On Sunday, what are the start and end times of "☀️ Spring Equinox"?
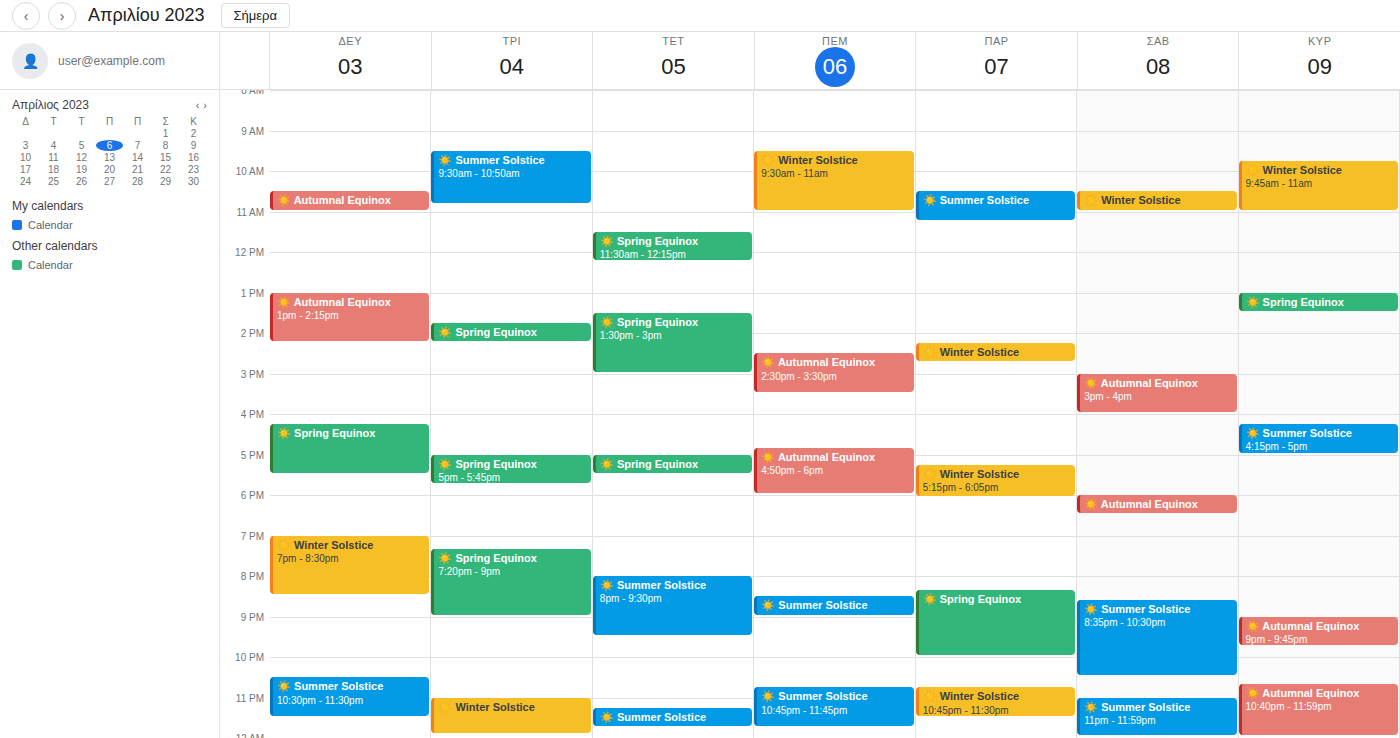
1:00 PM to 1:30 PM